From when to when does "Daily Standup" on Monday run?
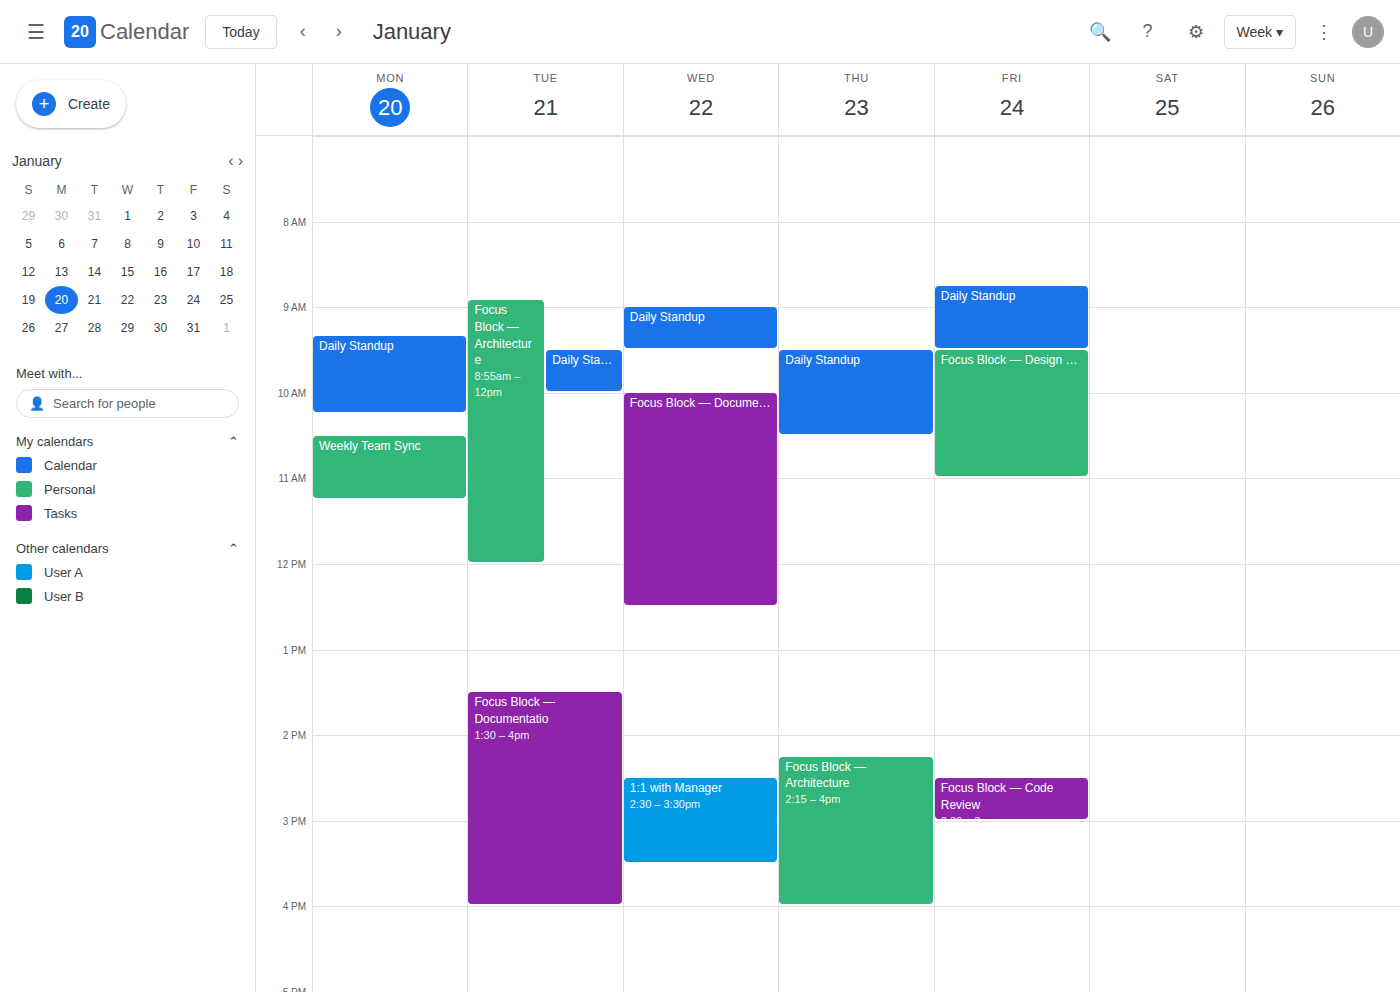
9:20 AM to 10:15 AM